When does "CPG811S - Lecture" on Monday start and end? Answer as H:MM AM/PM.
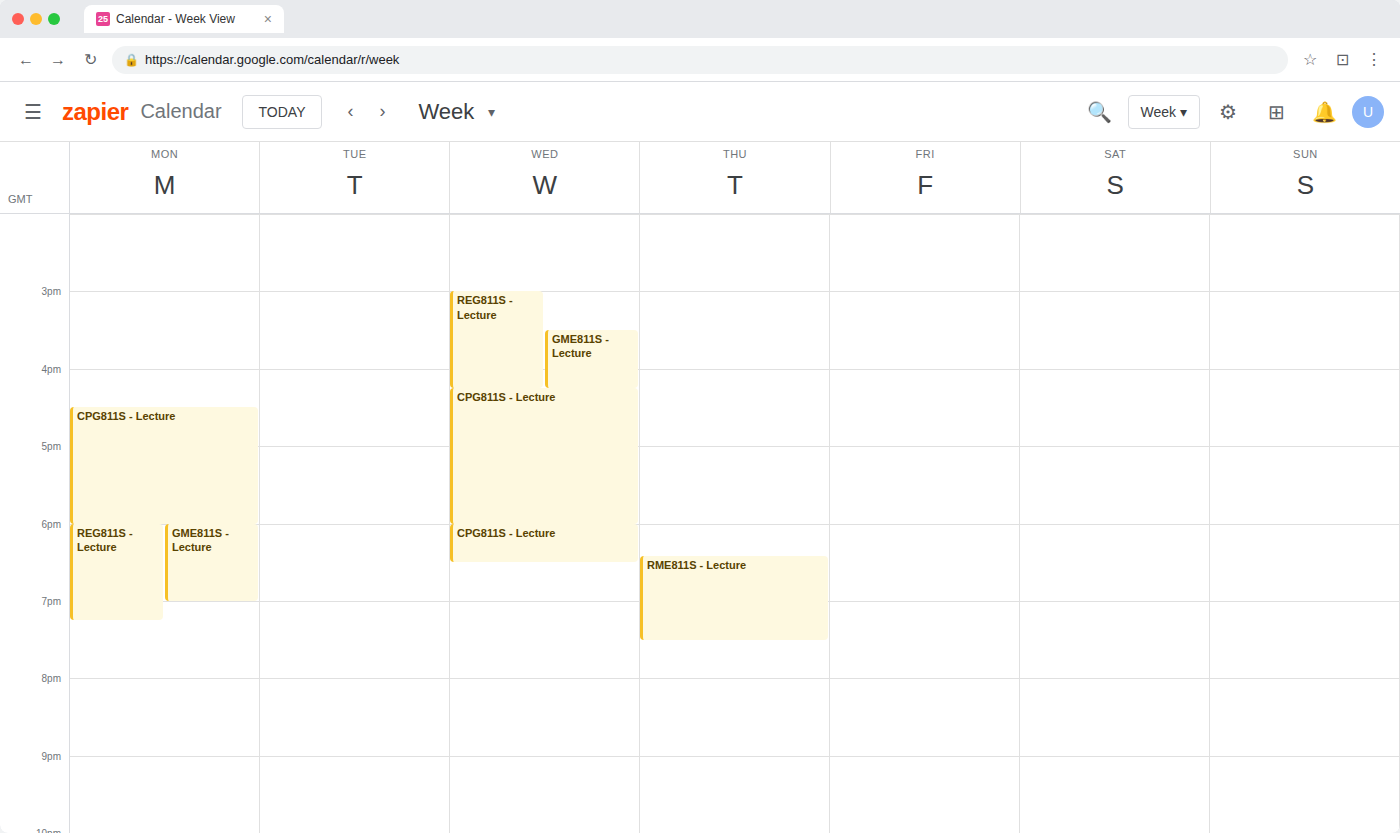
4:30 PM to 6:00 PM